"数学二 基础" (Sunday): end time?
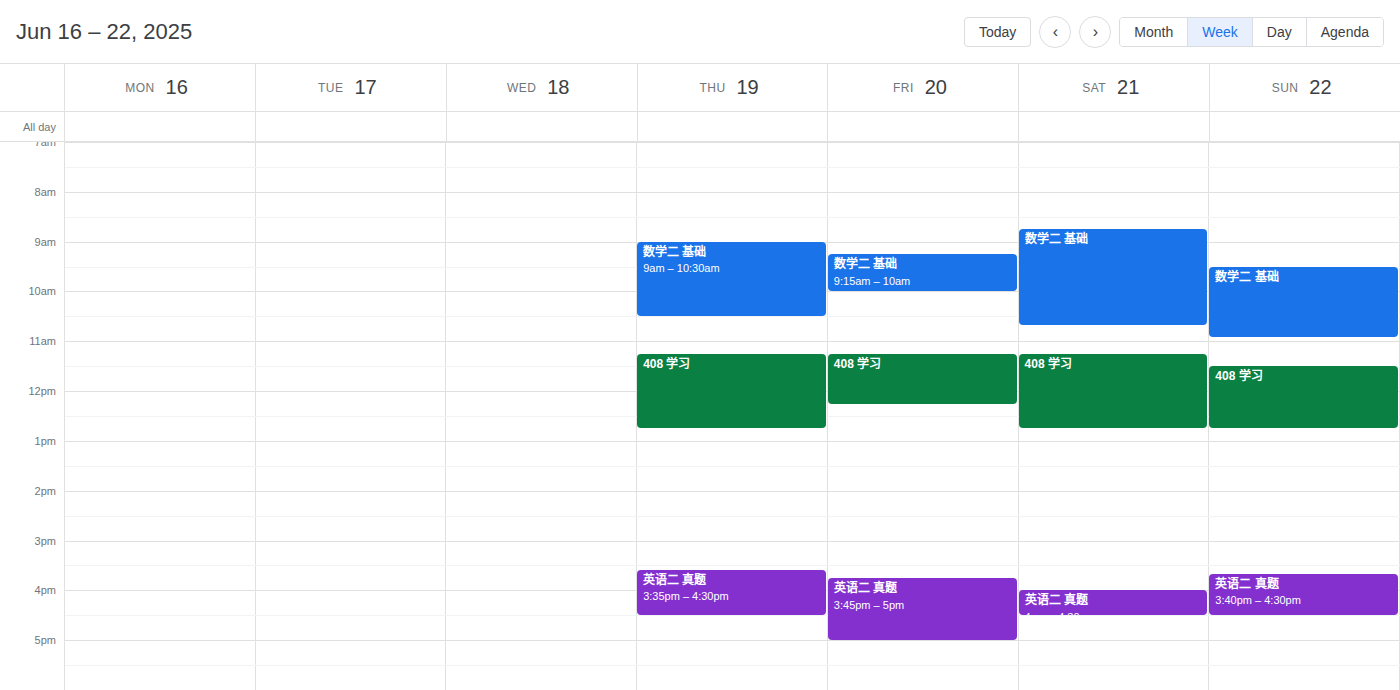
10:55 AM